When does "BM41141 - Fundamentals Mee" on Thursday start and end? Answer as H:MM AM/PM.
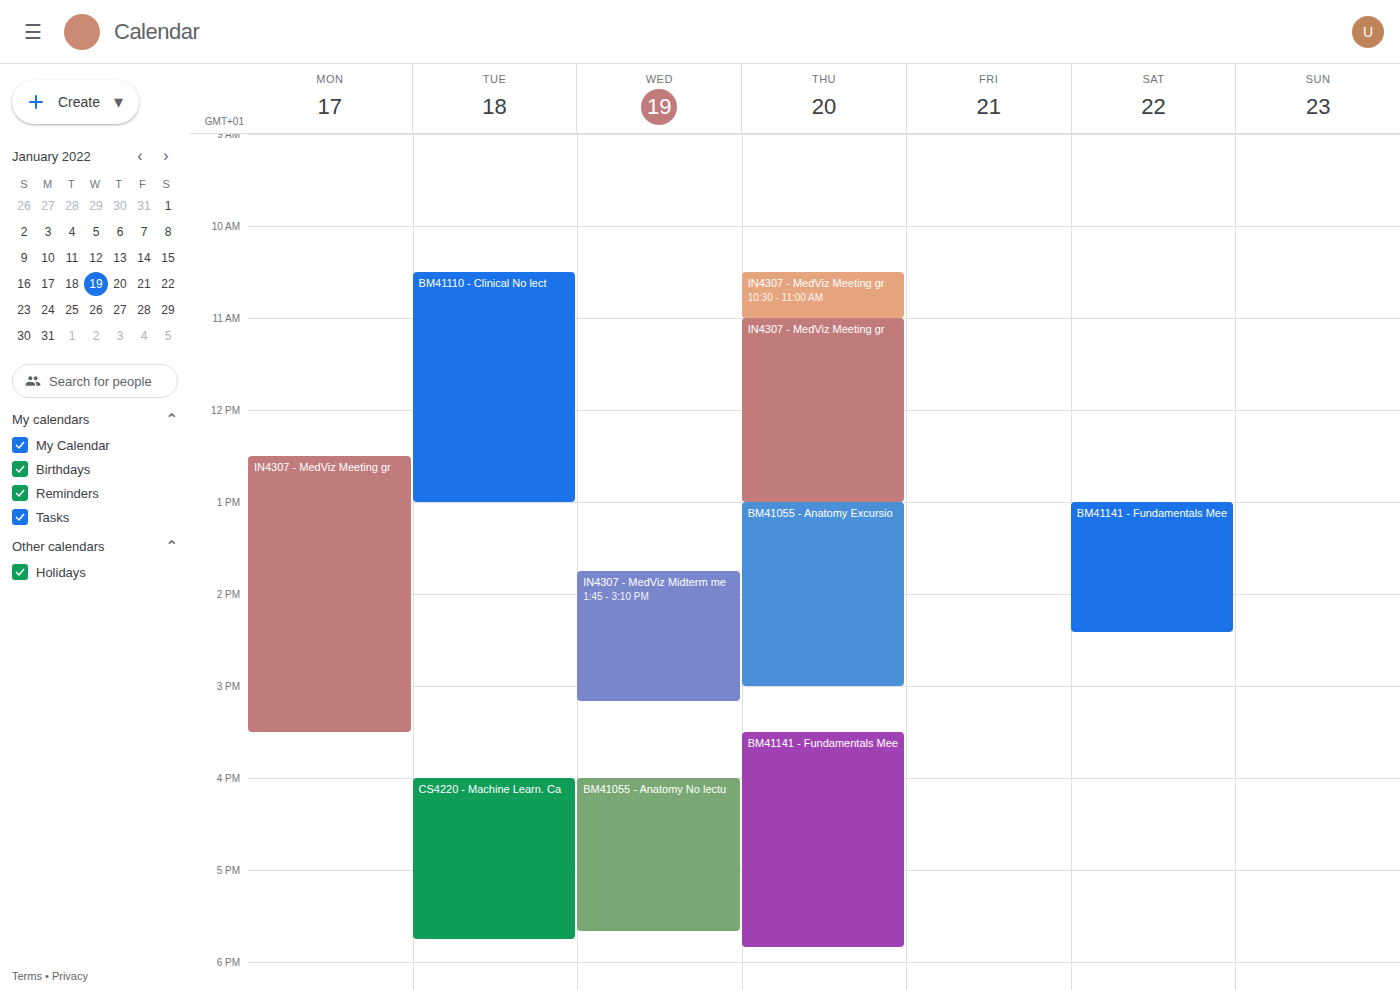
3:30 PM to 5:50 PM